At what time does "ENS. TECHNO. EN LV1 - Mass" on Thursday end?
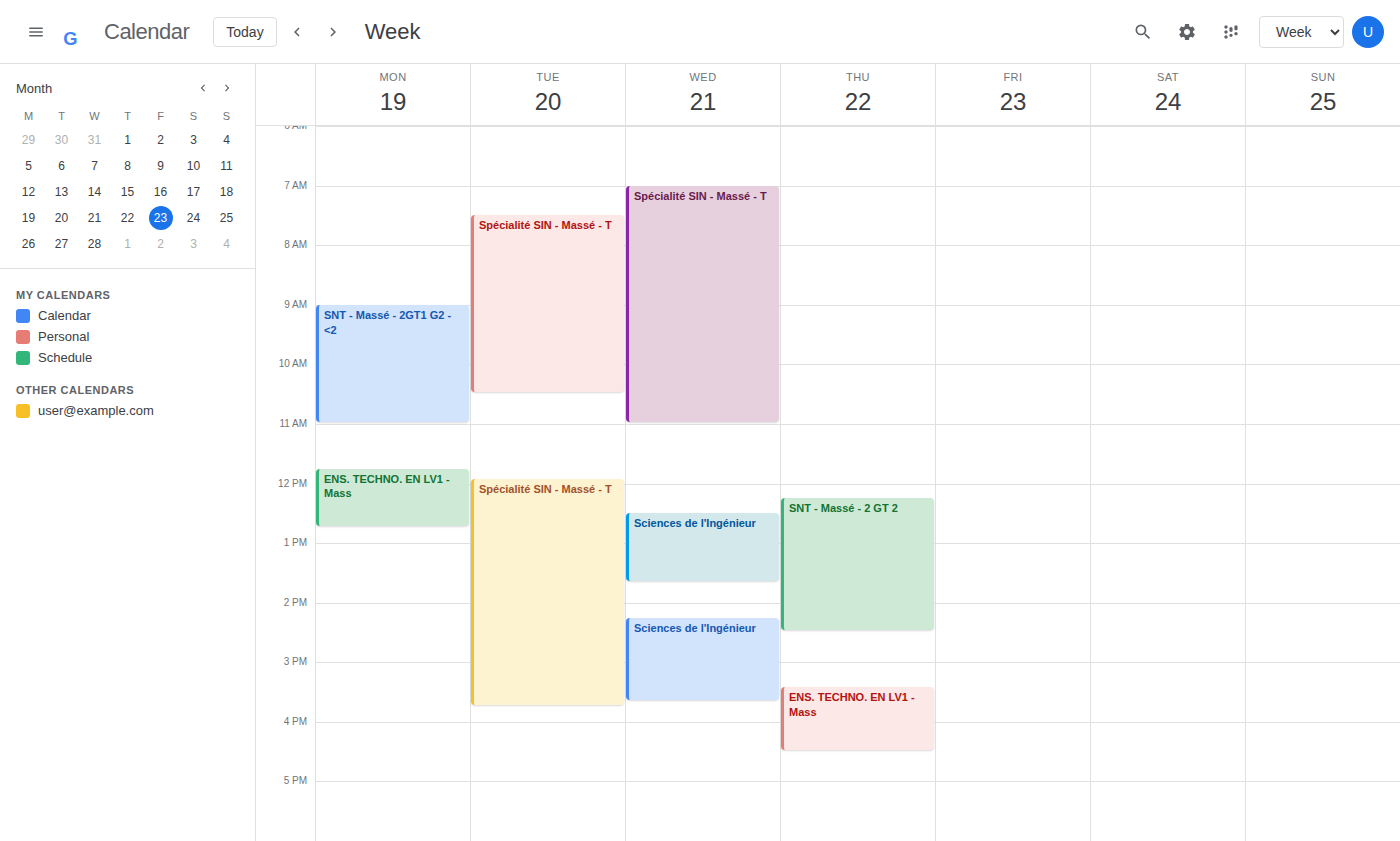
4:30 PM